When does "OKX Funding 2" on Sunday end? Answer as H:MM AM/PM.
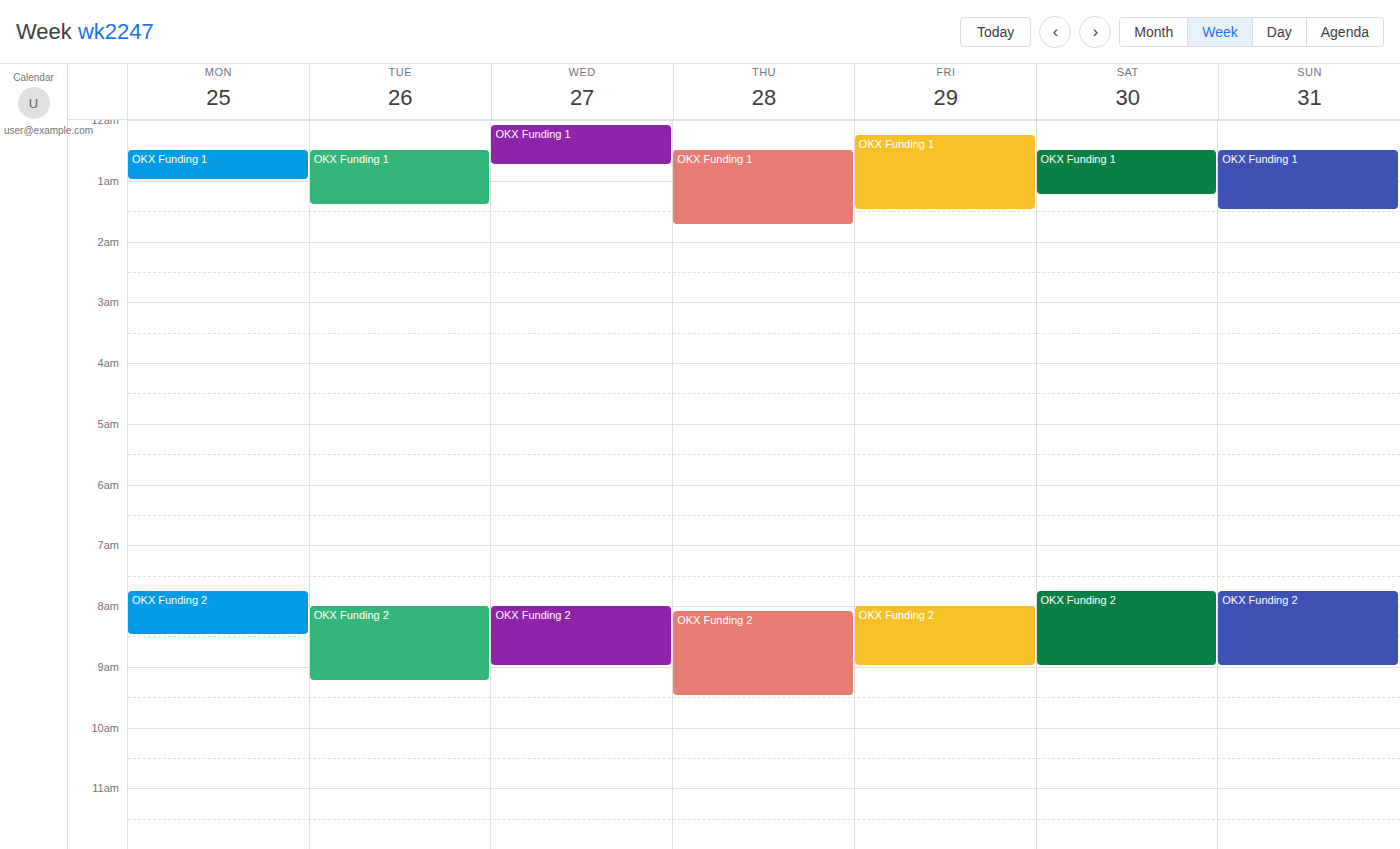
9:00 AM